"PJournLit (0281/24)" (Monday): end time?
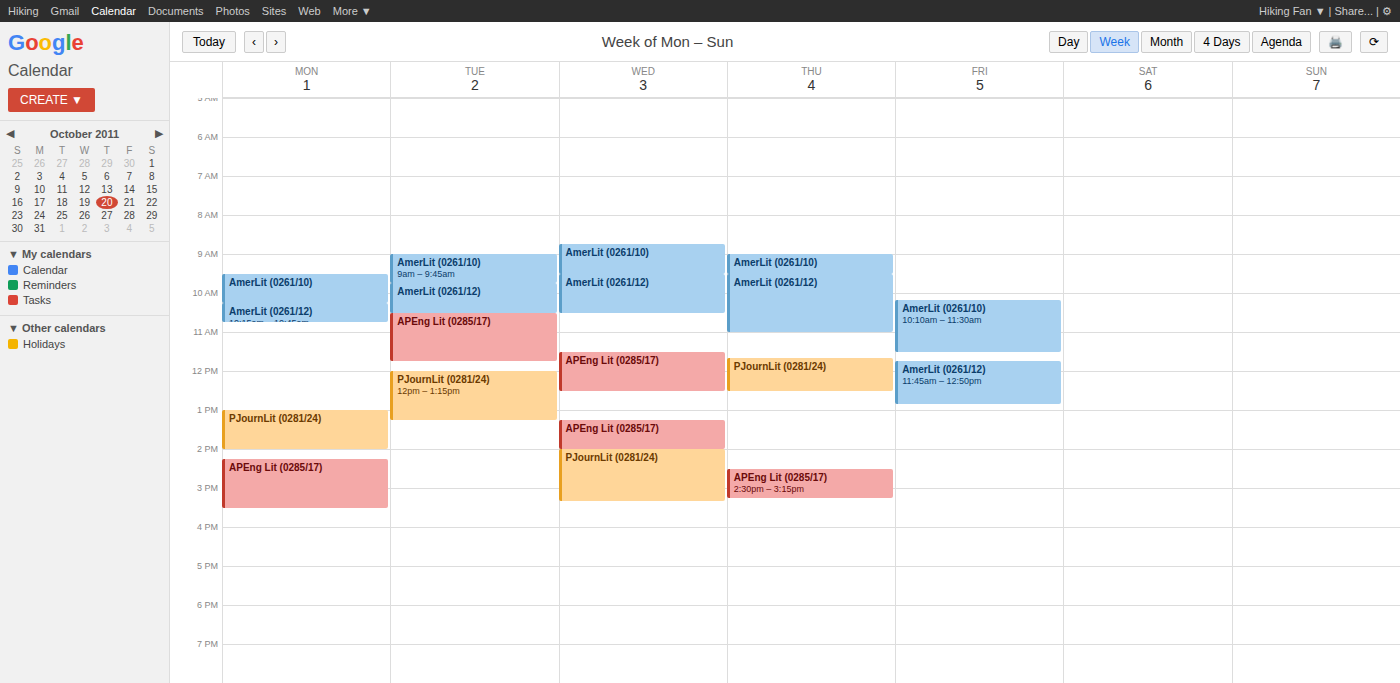
2:00 PM